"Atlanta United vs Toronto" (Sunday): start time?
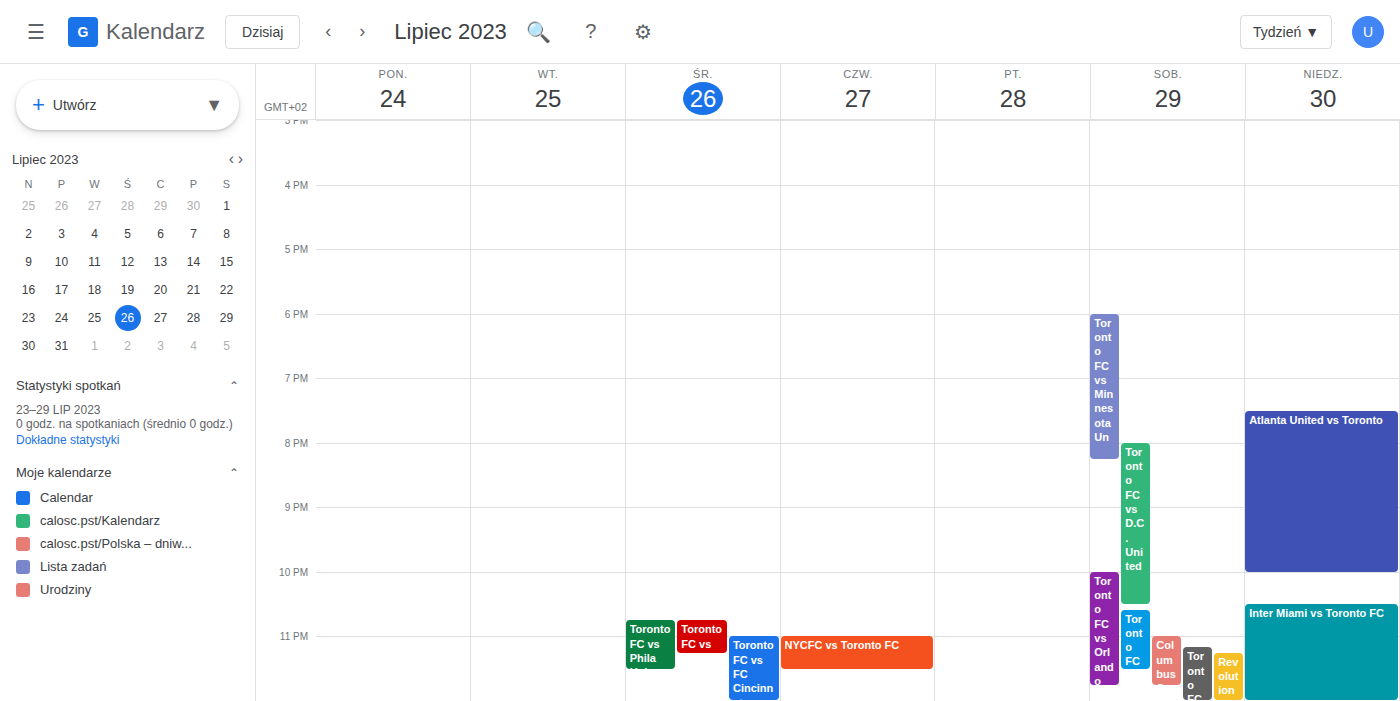
7:30 PM